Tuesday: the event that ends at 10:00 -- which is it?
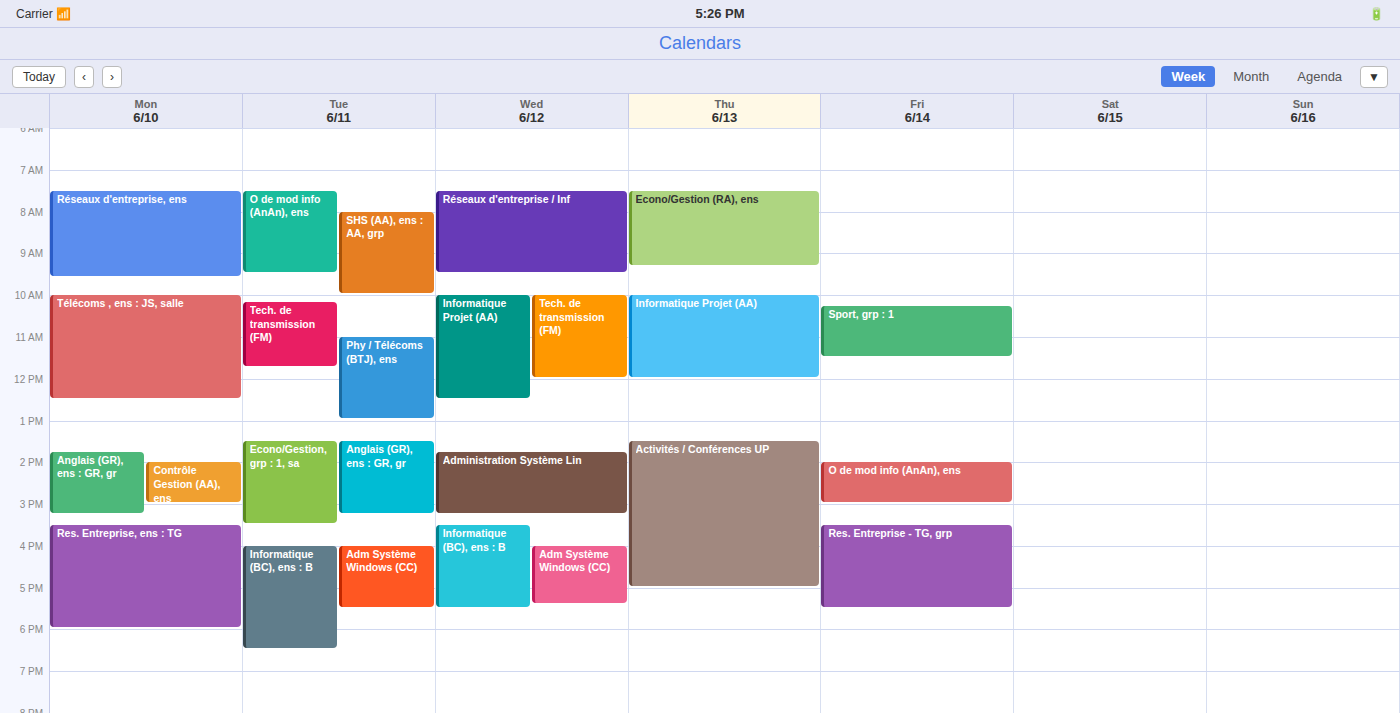
"SHS (AA), ens : AA, grp"